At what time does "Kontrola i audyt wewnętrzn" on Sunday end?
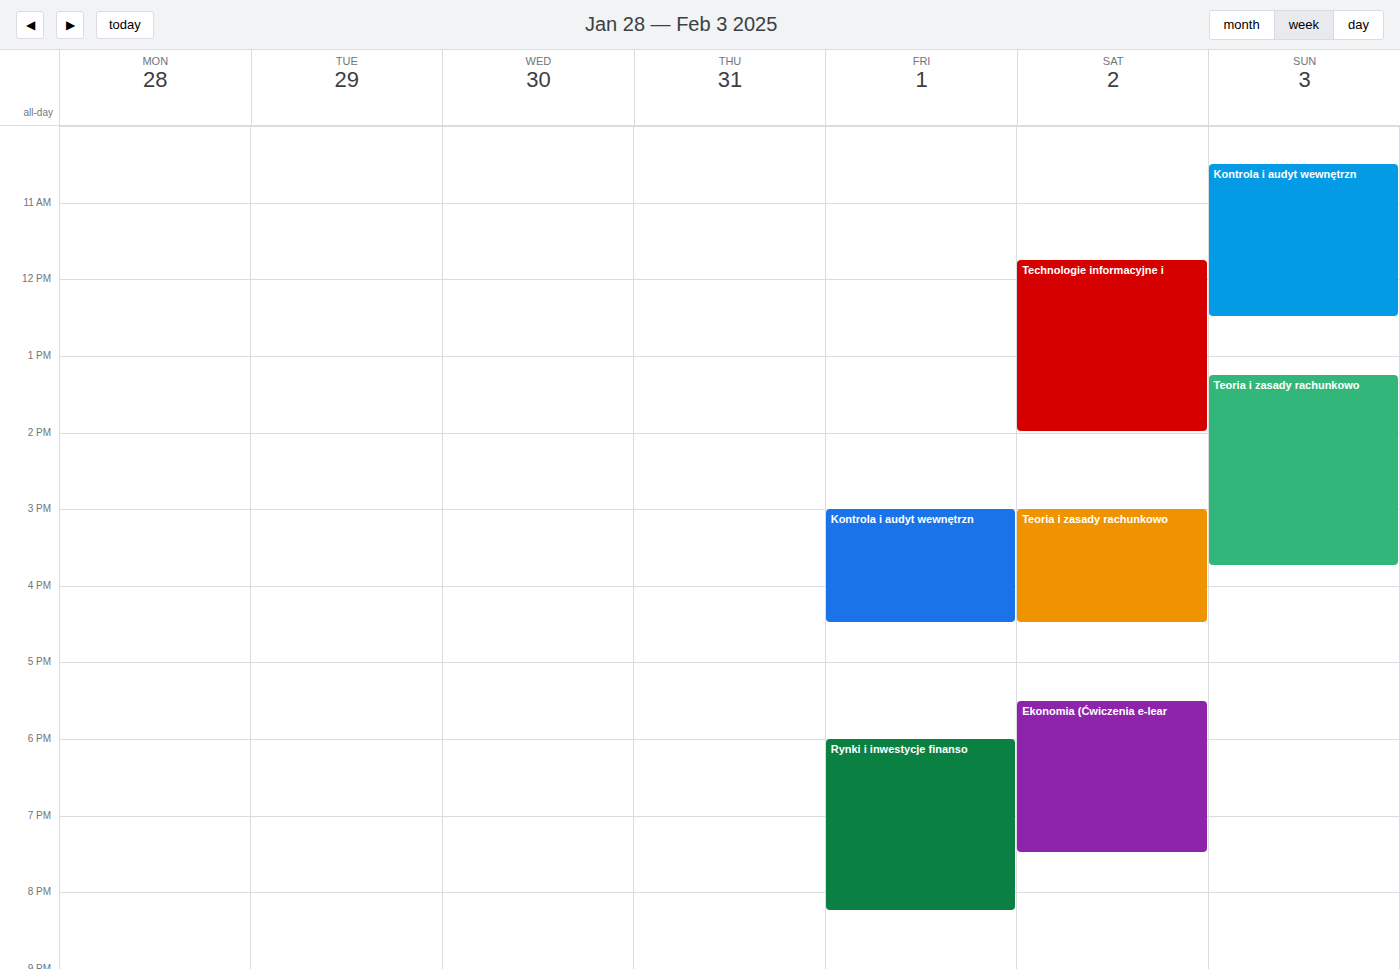
12:30 PM